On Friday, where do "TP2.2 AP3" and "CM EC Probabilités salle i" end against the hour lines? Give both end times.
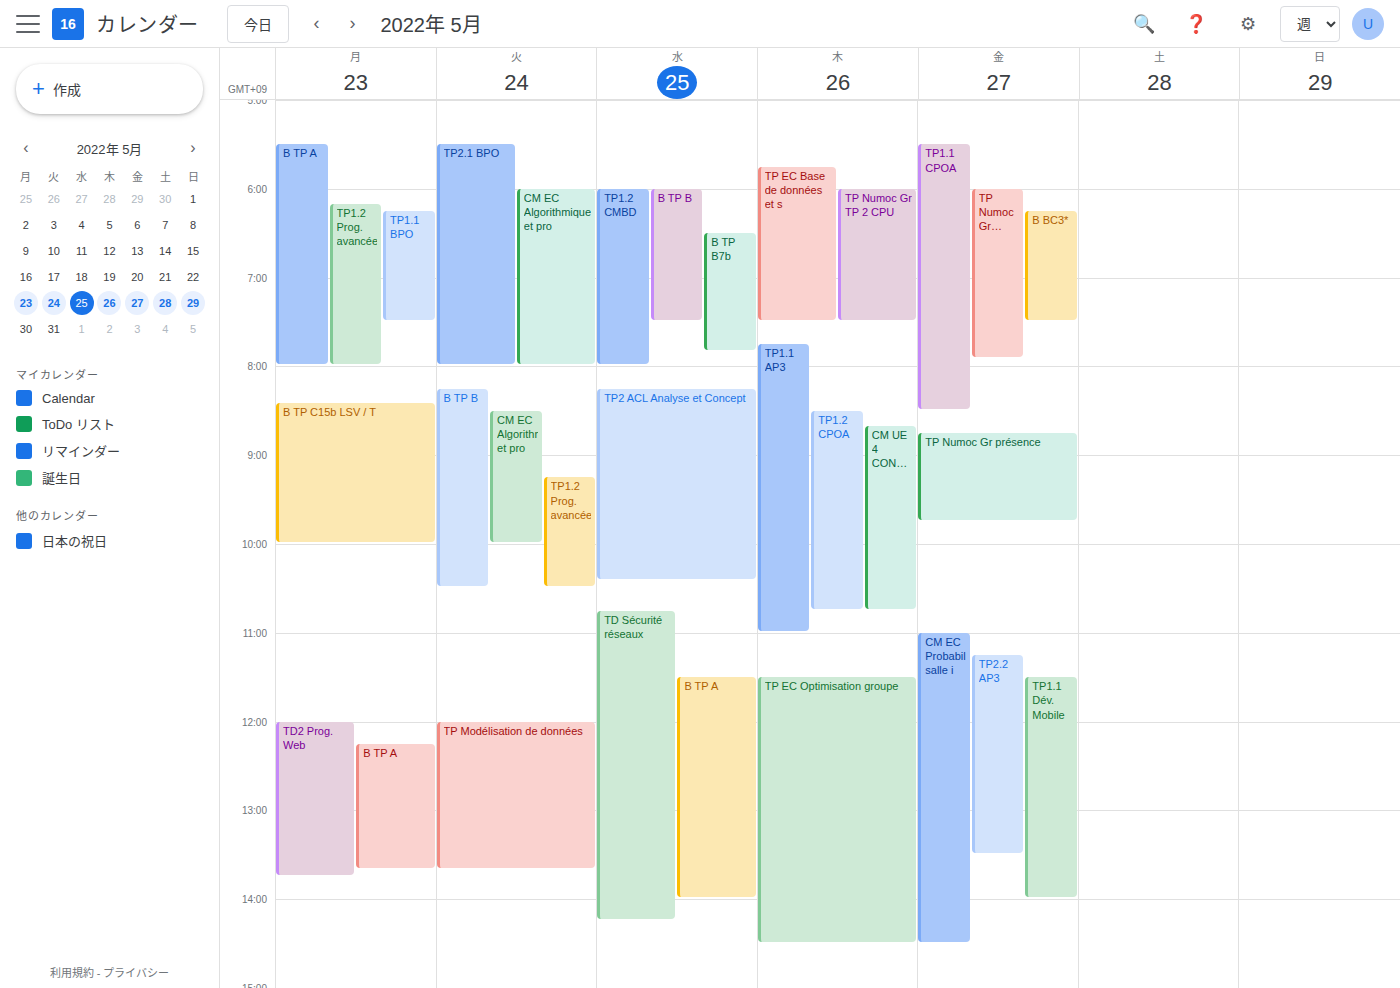
"TP2.2 AP3": 1:30 PM, halfway between the 1 PM and 2 PM lines. "CM EC Probabilités salle i": 2:30 PM, halfway between the 2 PM and 3 PM lines.